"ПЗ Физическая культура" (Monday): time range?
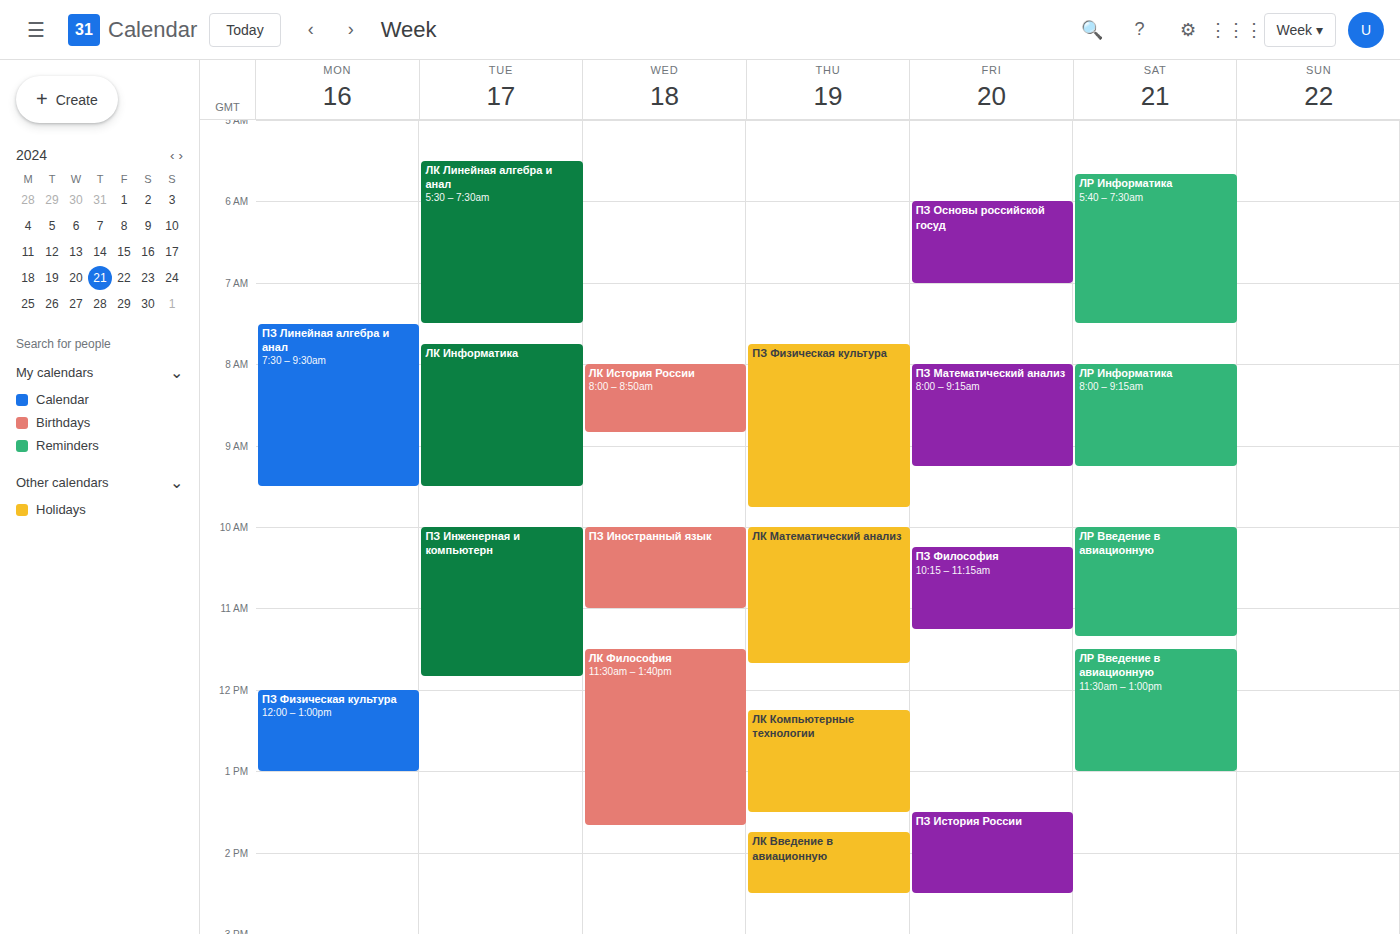
12:00 to 13:00